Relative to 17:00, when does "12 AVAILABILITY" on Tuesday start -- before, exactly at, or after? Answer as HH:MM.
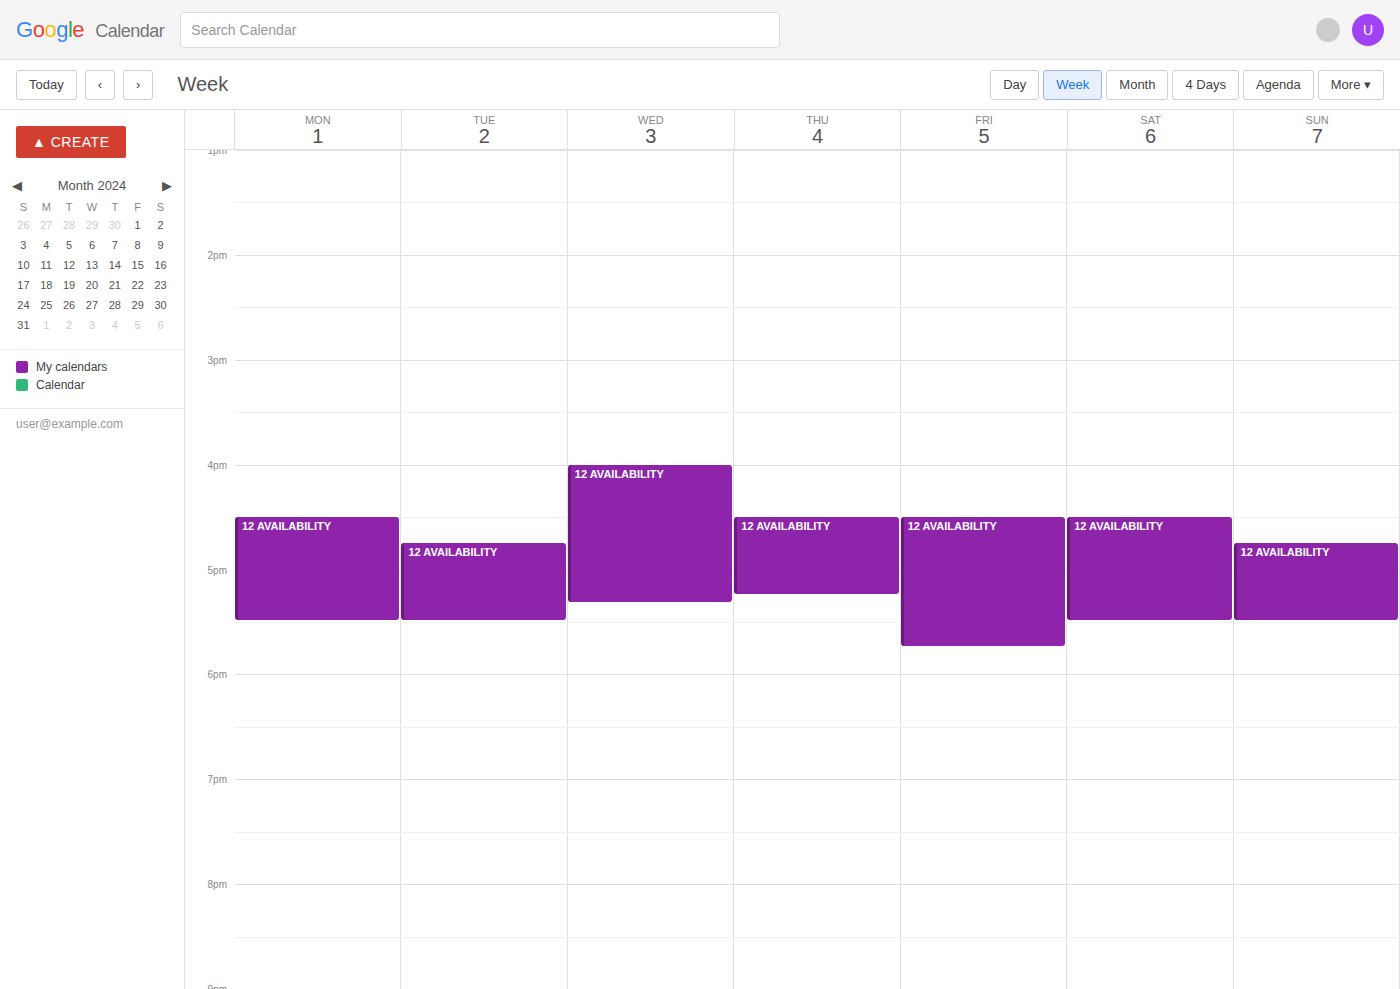
16:45 -- before 17:00, 15 minutes above the 17:00 line.